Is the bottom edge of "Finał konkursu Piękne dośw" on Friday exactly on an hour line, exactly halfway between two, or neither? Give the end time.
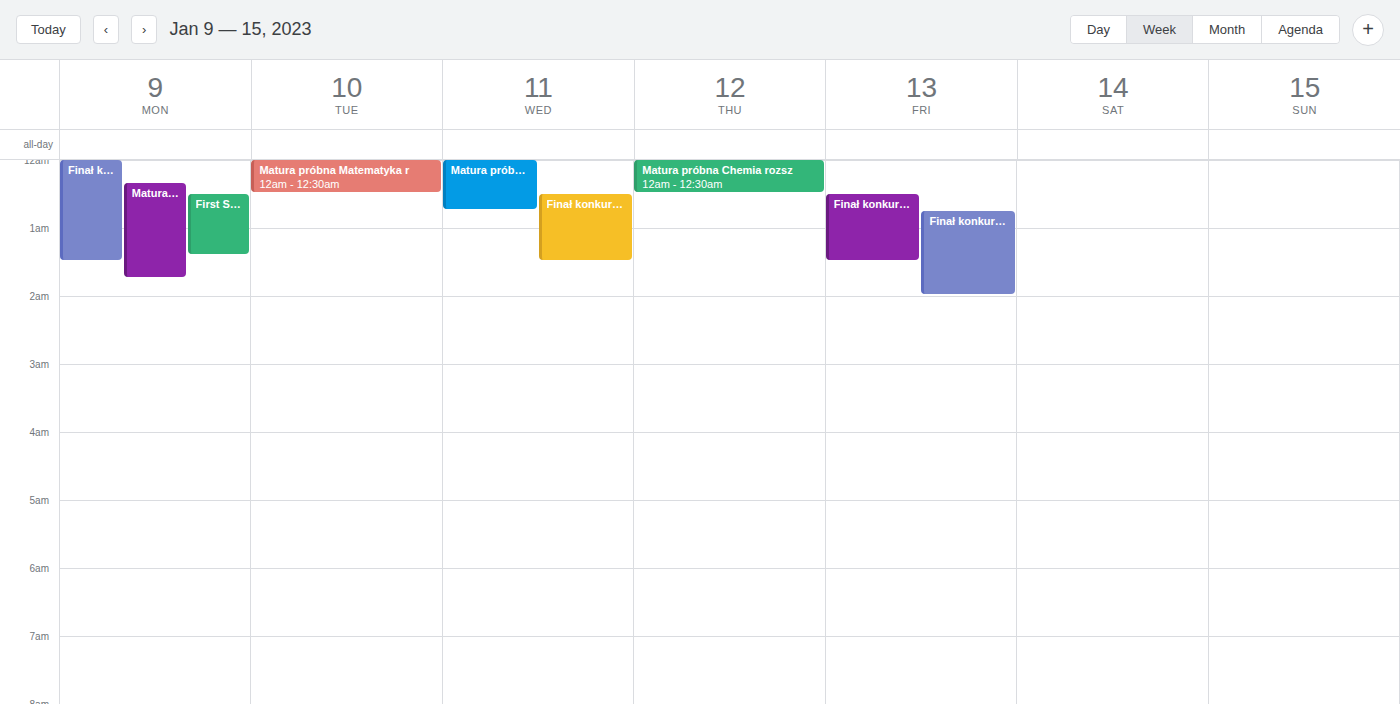
1:30 AM -- halfway between the 1 AM and 2 AM lines.